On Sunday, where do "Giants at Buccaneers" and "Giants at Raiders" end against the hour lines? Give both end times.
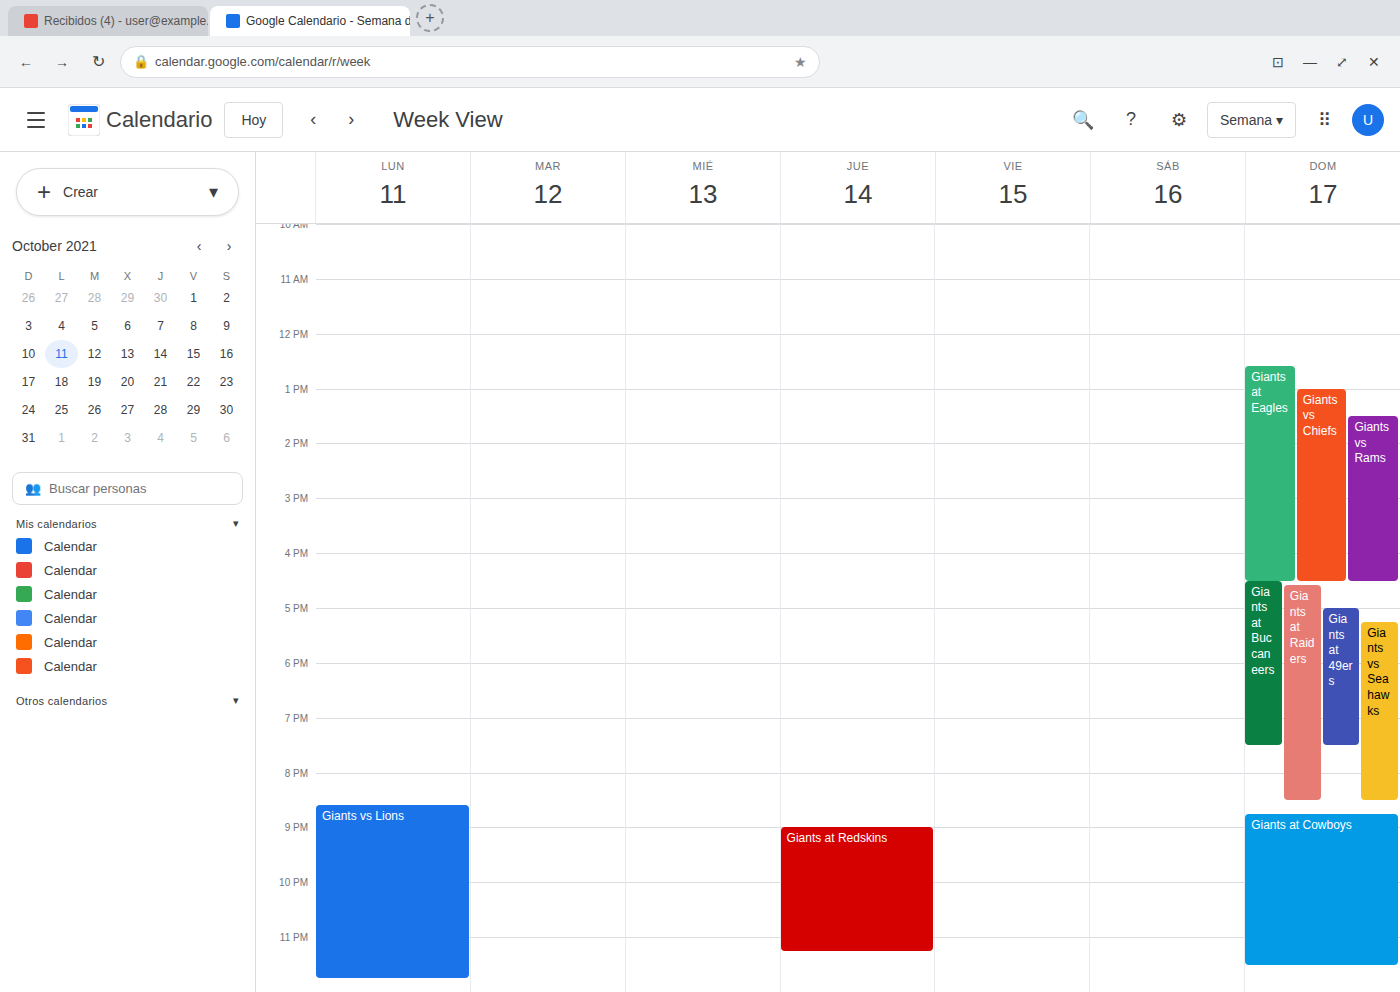
"Giants at Buccaneers": 7:30 PM, halfway between the 7 PM and 8 PM lines. "Giants at Raiders": 8:30 PM, halfway between the 8 PM and 9 PM lines.